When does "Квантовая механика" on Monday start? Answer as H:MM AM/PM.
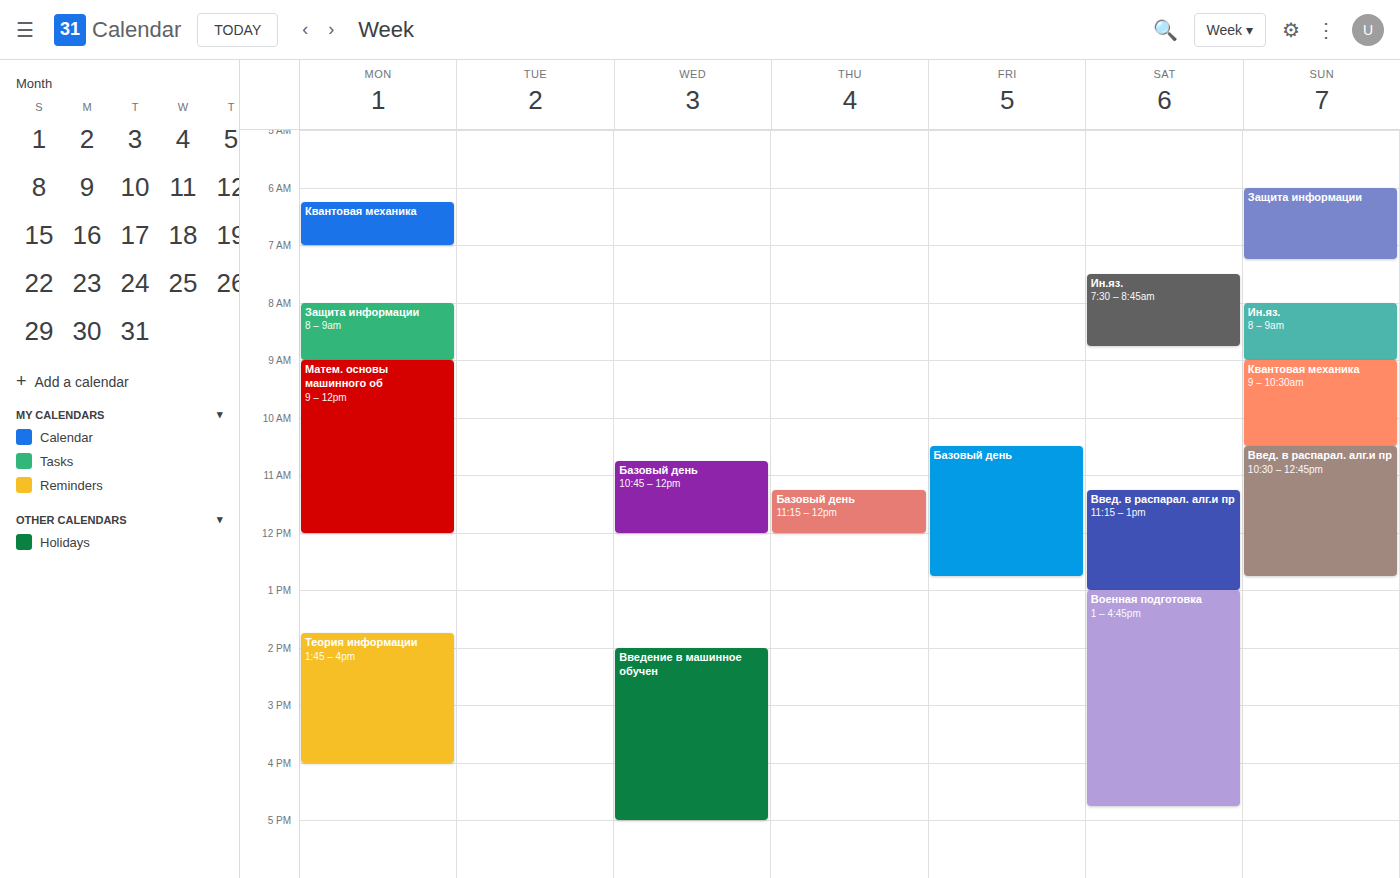
6:15 AM